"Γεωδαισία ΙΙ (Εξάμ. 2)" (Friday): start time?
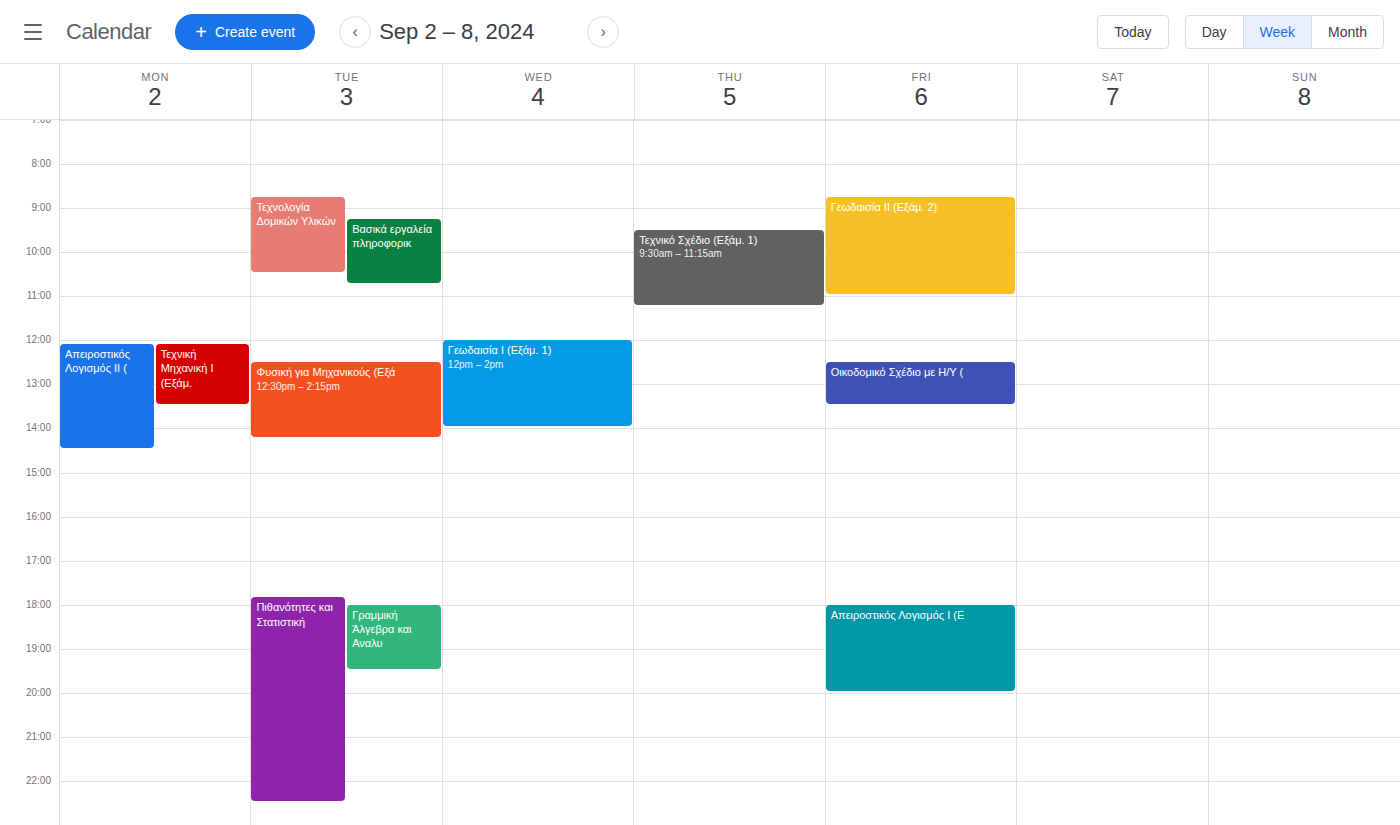
08:45